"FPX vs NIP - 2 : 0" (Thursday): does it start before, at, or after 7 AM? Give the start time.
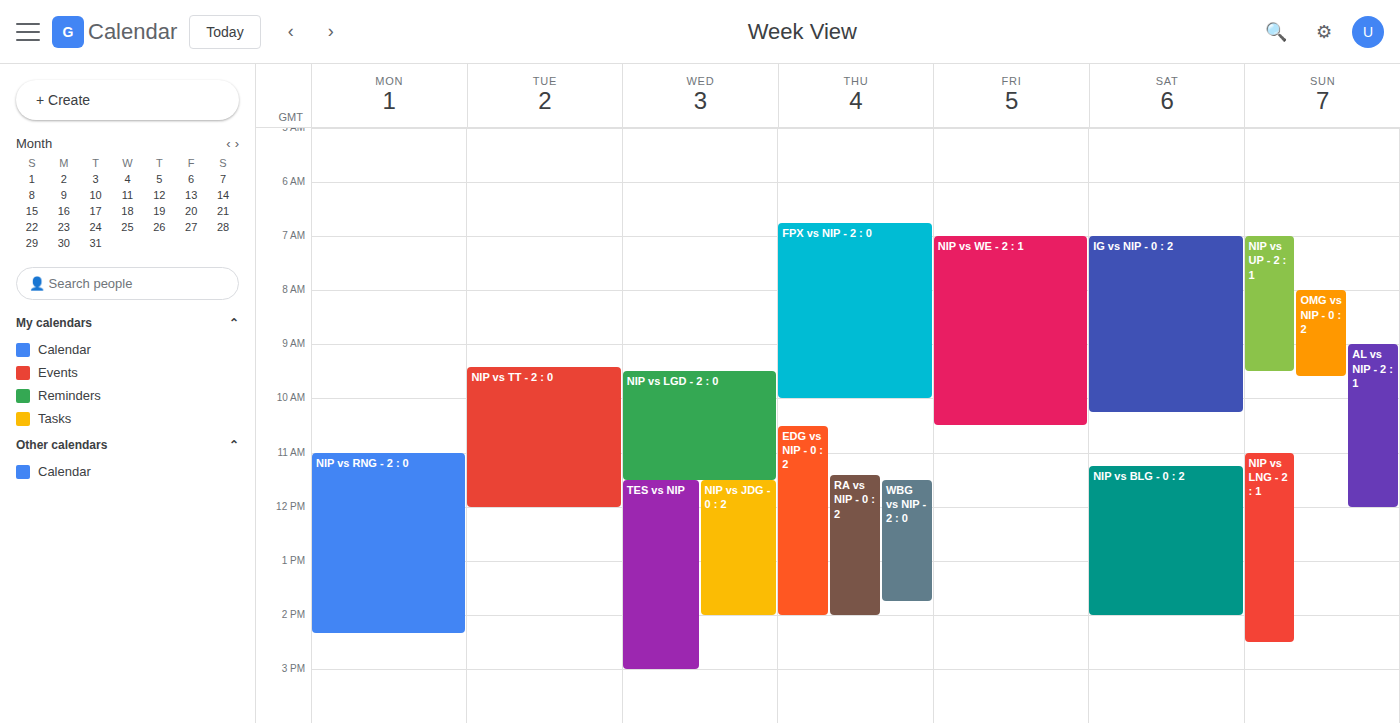
6:45 AM -- before 7 AM, 15 minutes above the 7 AM line.